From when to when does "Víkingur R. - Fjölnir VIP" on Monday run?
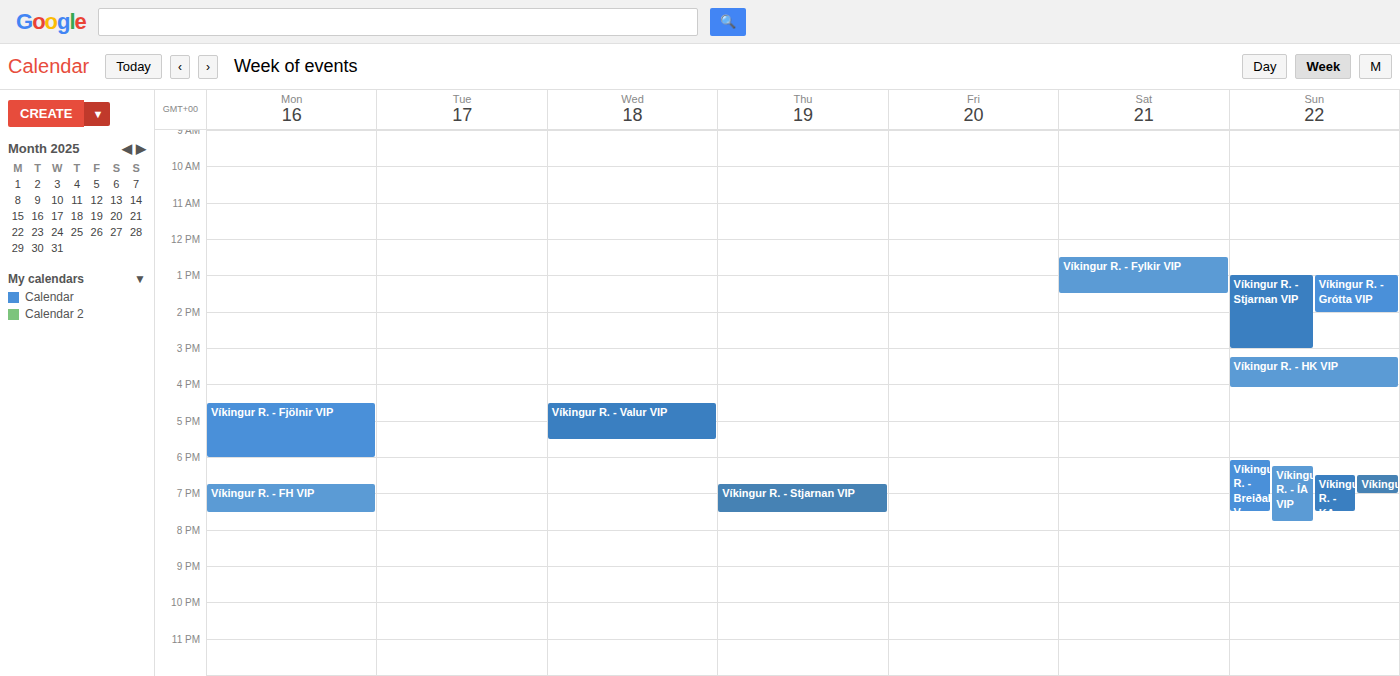
4:30 PM to 6:00 PM